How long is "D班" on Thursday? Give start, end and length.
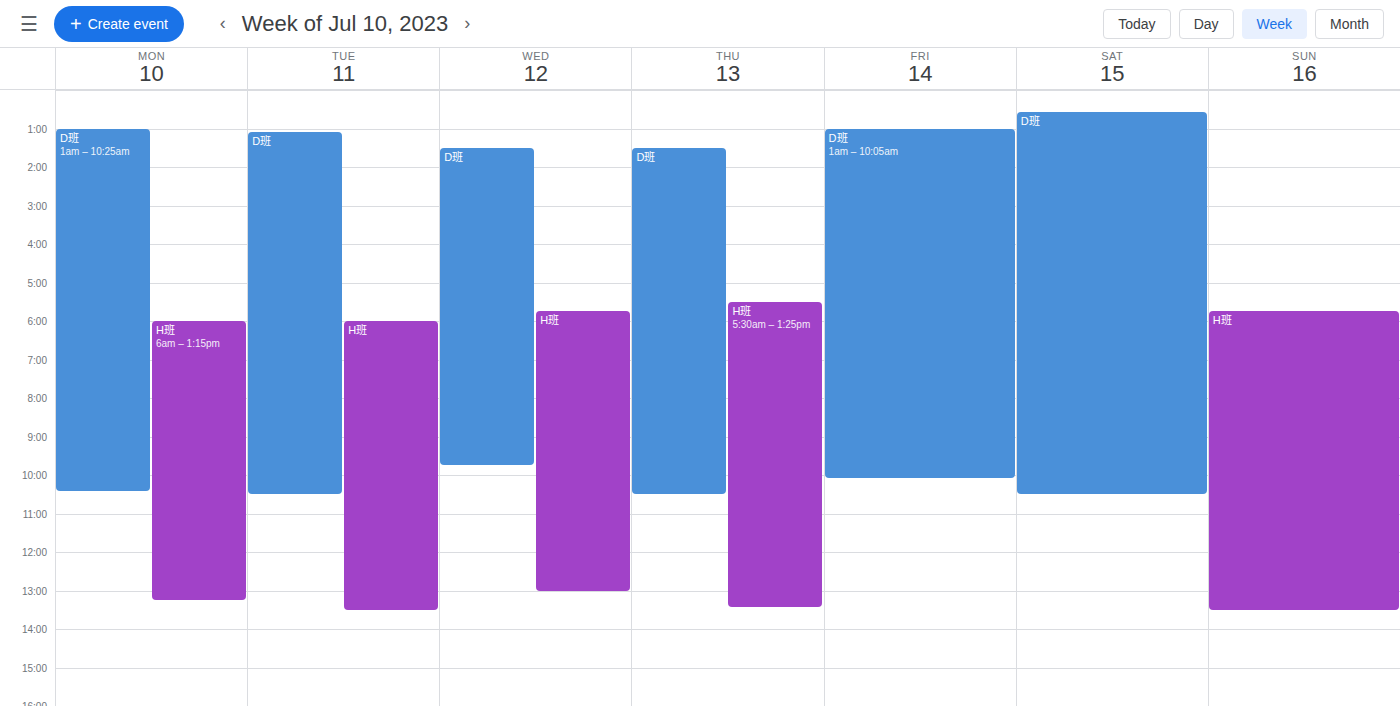
1:30 AM to 10:30 AM, 9 hours